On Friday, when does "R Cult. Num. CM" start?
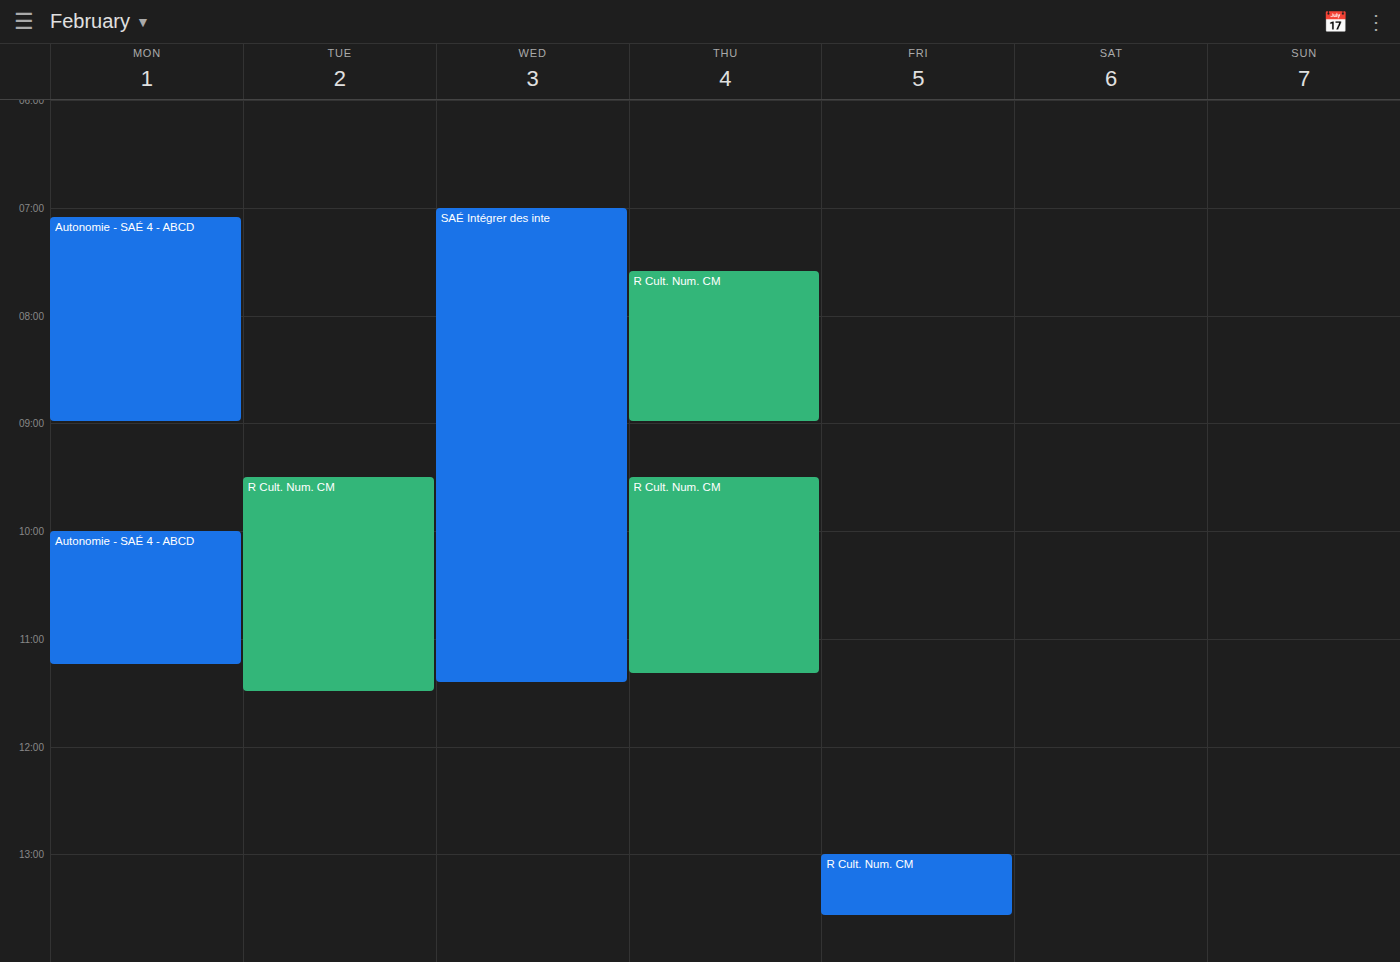
1:00 PM